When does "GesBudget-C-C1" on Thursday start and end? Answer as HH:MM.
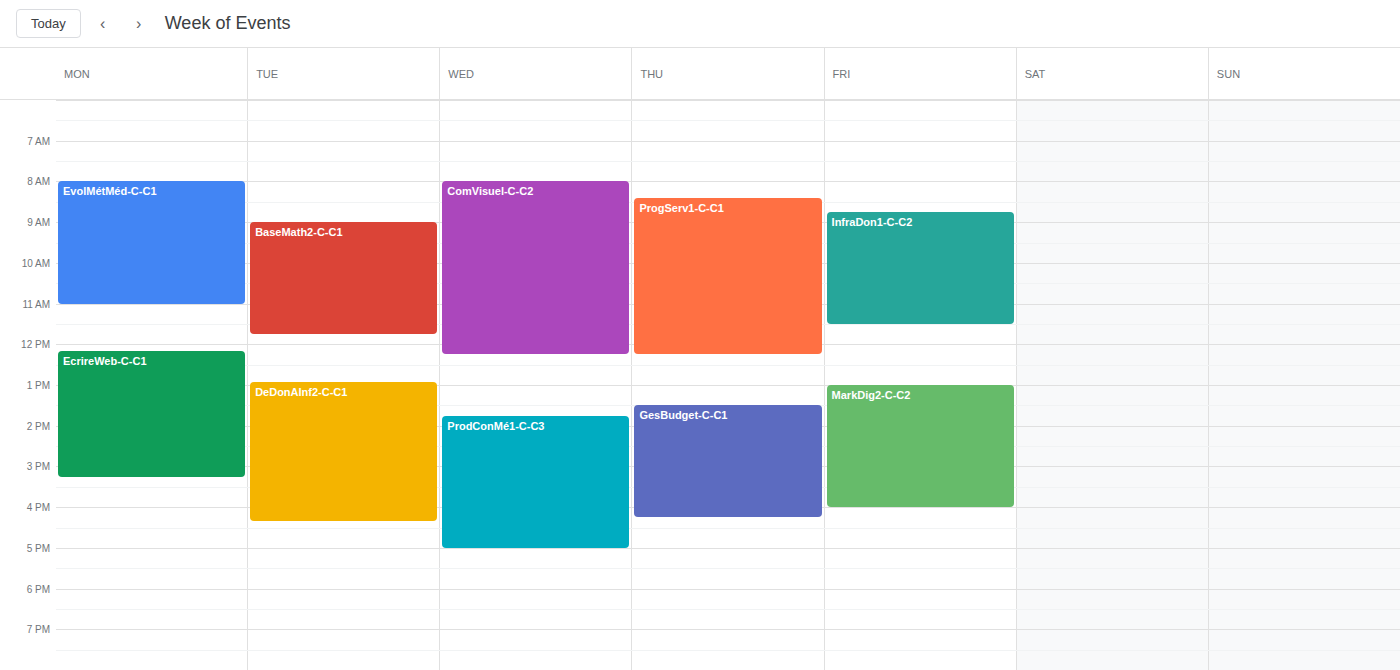
13:30 to 16:15